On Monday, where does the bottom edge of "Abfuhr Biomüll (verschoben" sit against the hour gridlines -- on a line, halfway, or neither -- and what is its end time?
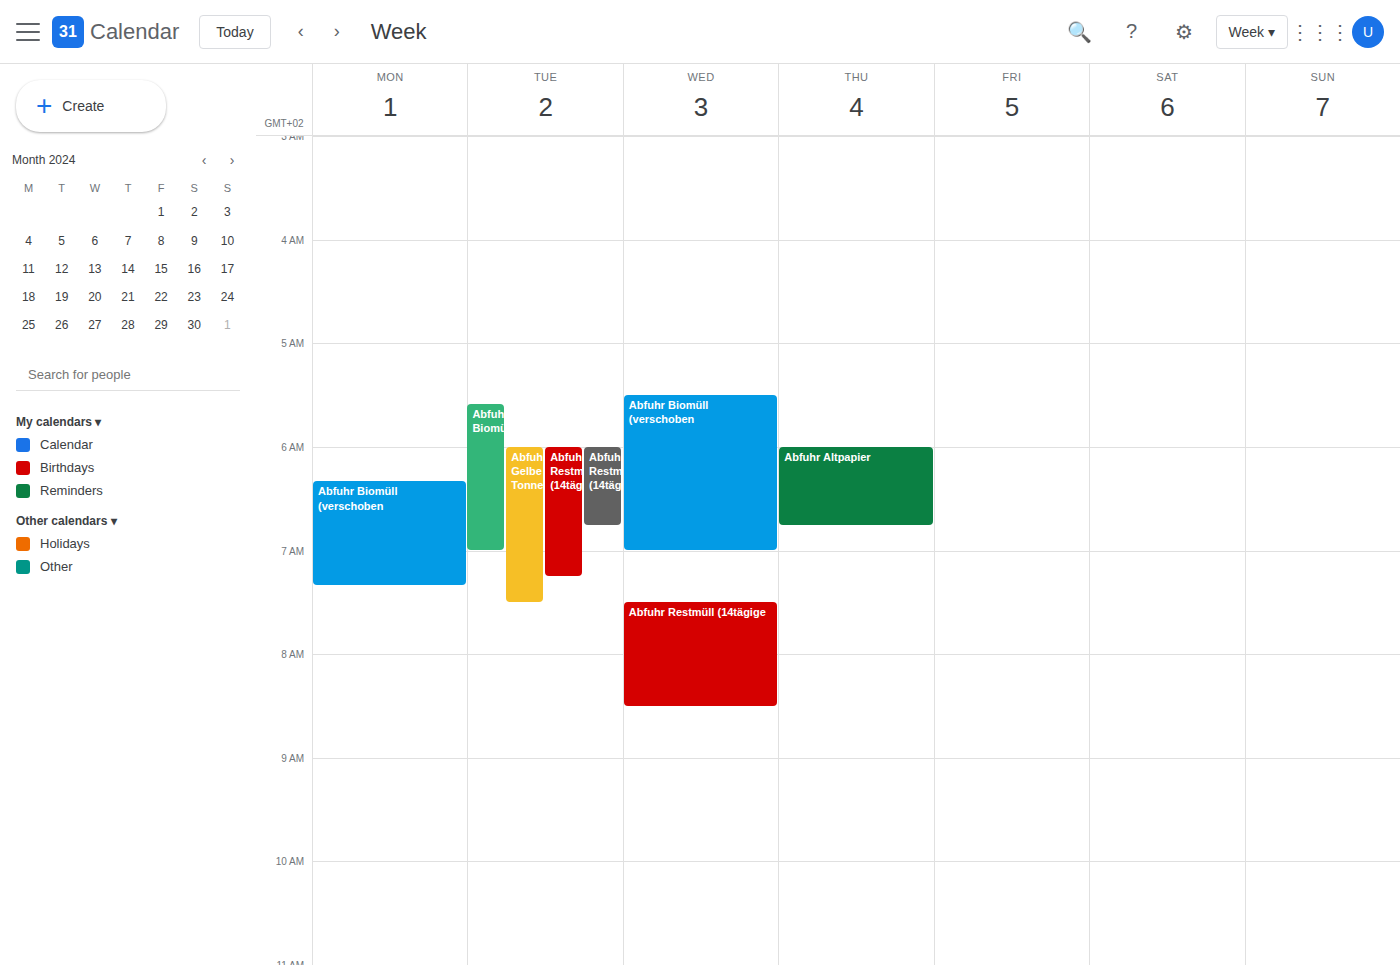
07:20 -- neither: 20 minutes below the 07:00 line and 40 minutes above the 08:00 line.